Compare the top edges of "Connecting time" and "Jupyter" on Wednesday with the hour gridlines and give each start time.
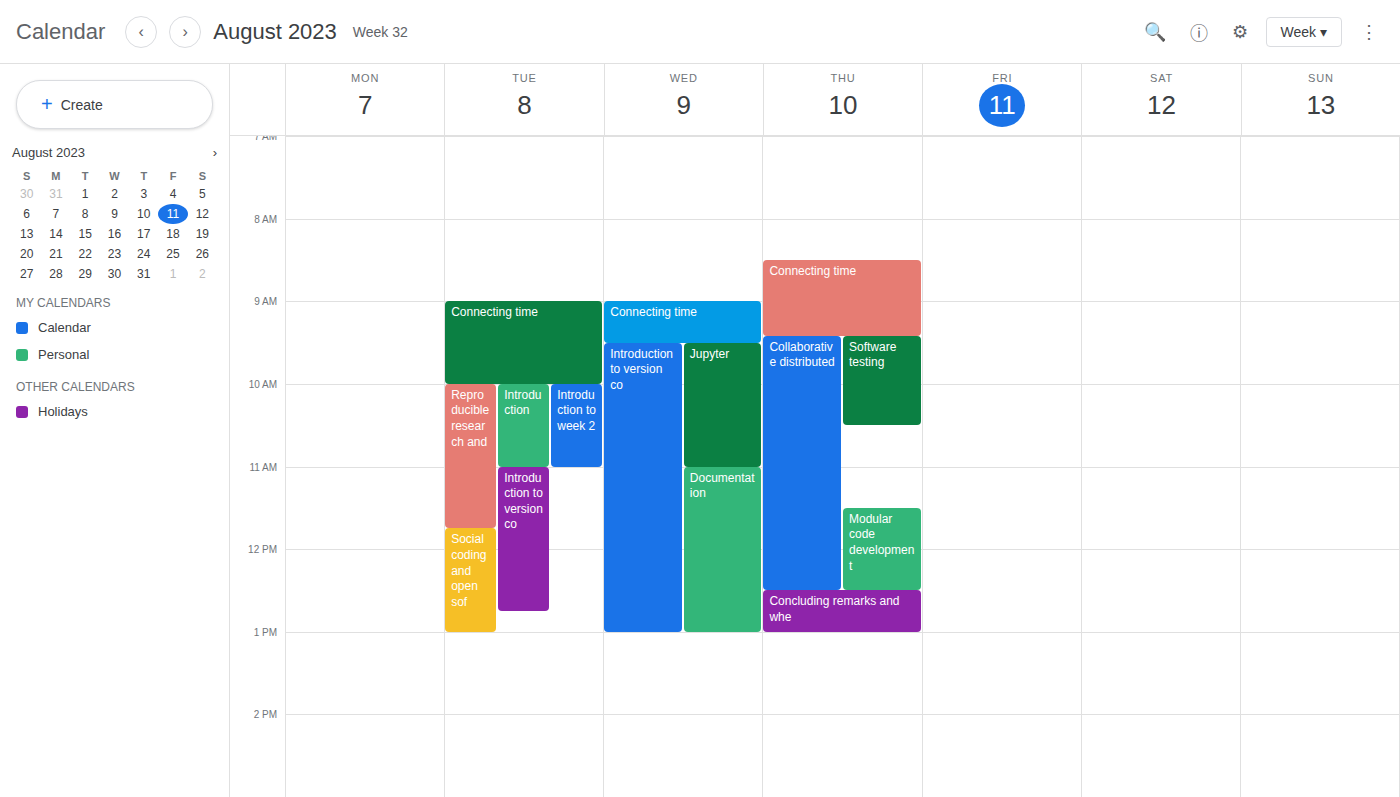
"Connecting time": 09:00, exactly on the 09:00 line. "Jupyter": 09:30, halfway between the 09:00 and 10:00 lines.